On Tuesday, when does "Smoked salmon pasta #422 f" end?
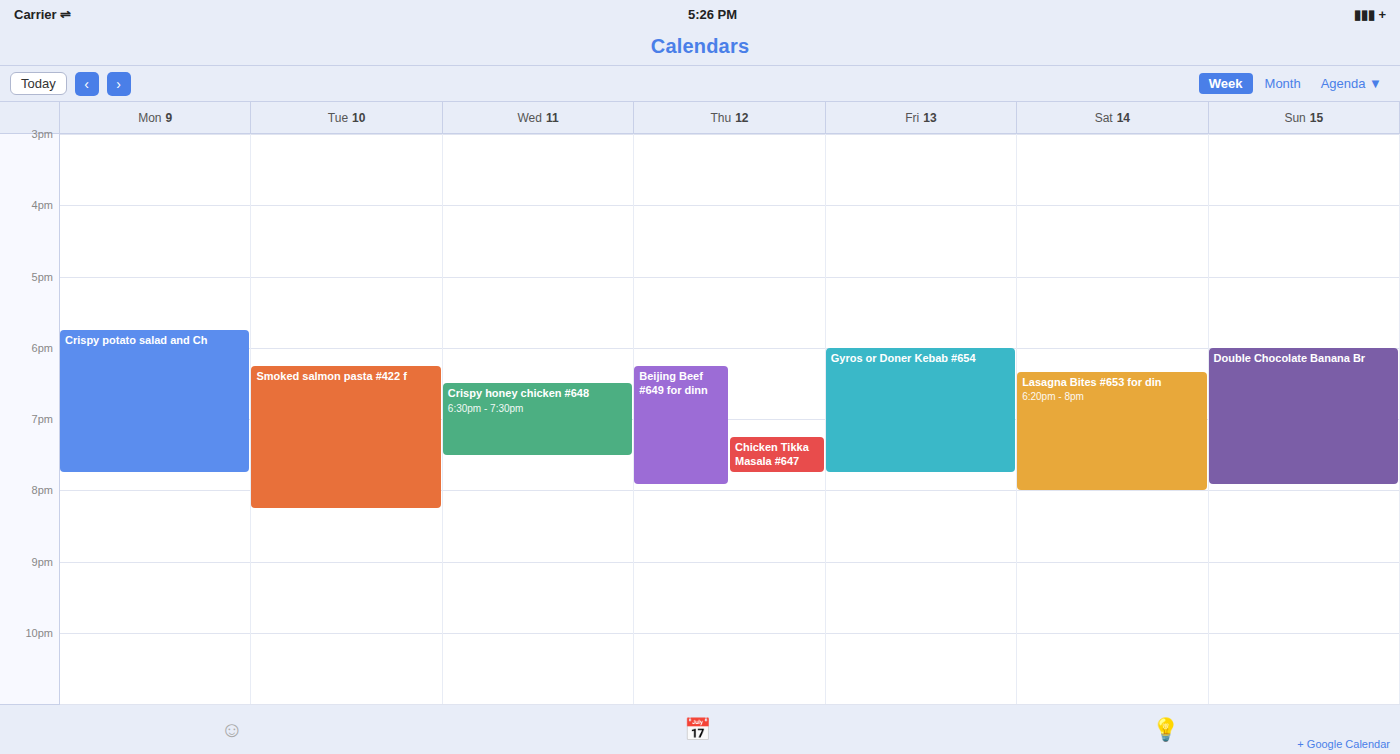
20:15